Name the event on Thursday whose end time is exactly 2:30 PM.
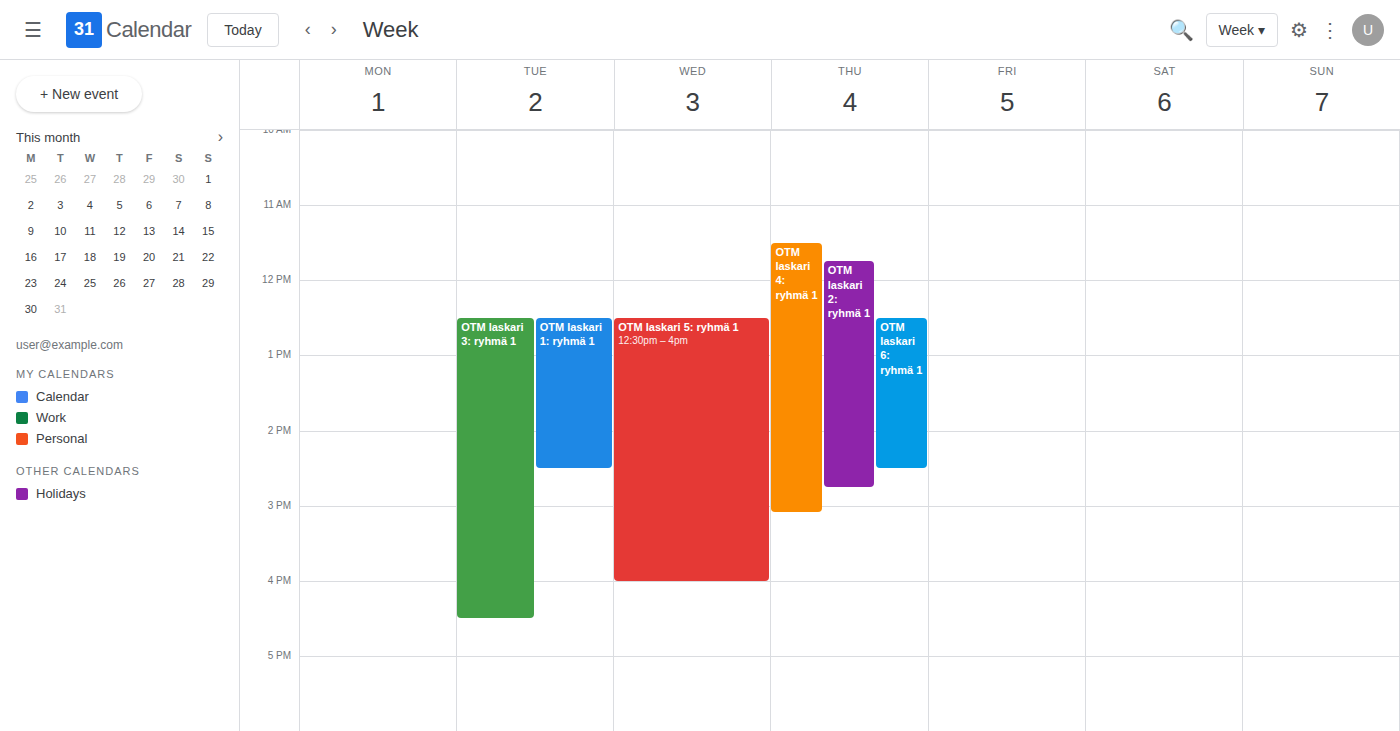
"OTM laskari 6: ryhmä 1"